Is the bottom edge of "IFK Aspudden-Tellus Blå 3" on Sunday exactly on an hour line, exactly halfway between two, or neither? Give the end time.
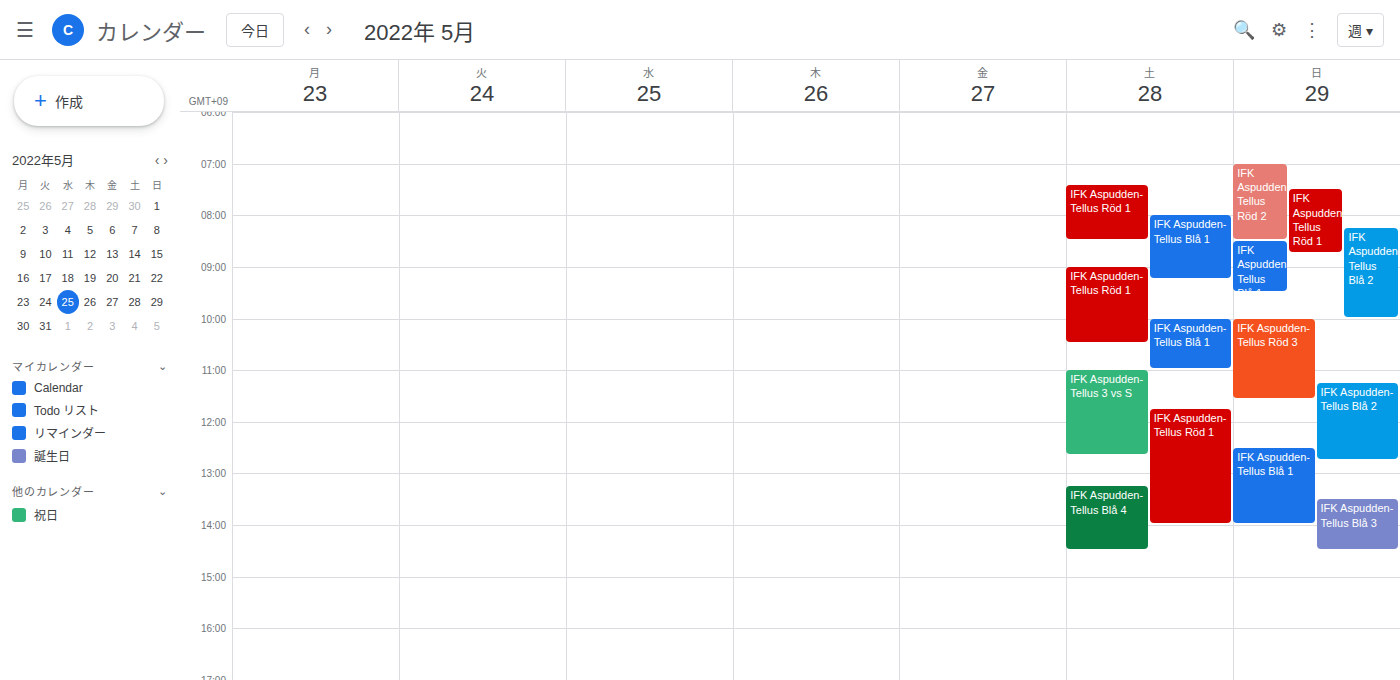
2:30 PM -- halfway between the 2 PM and 3 PM lines.